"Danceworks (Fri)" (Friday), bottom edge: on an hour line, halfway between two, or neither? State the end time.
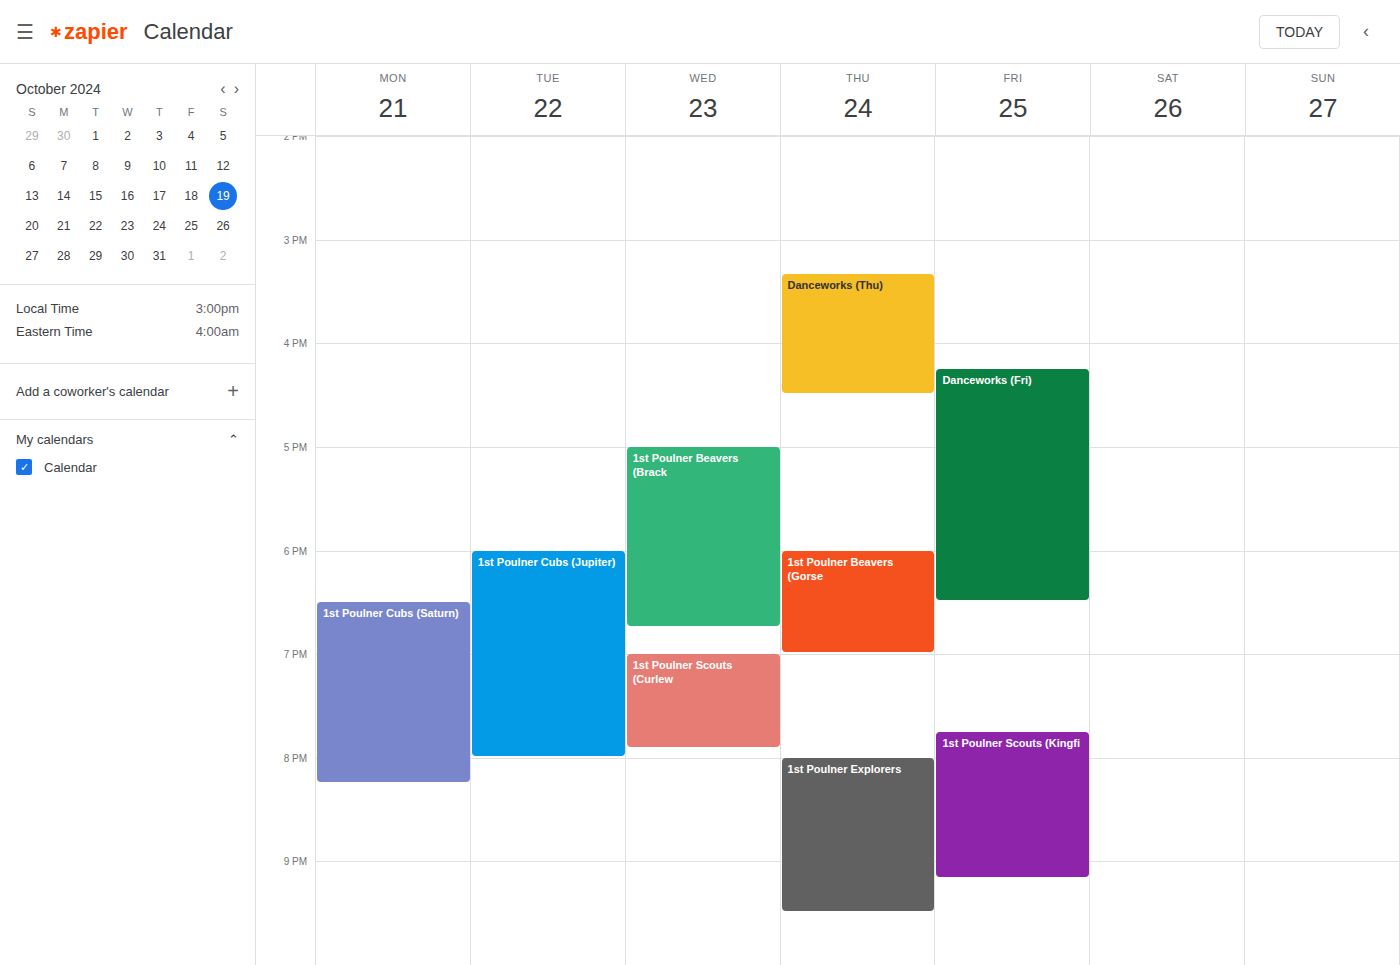
6:30 PM -- halfway between the 6 PM and 7 PM lines.